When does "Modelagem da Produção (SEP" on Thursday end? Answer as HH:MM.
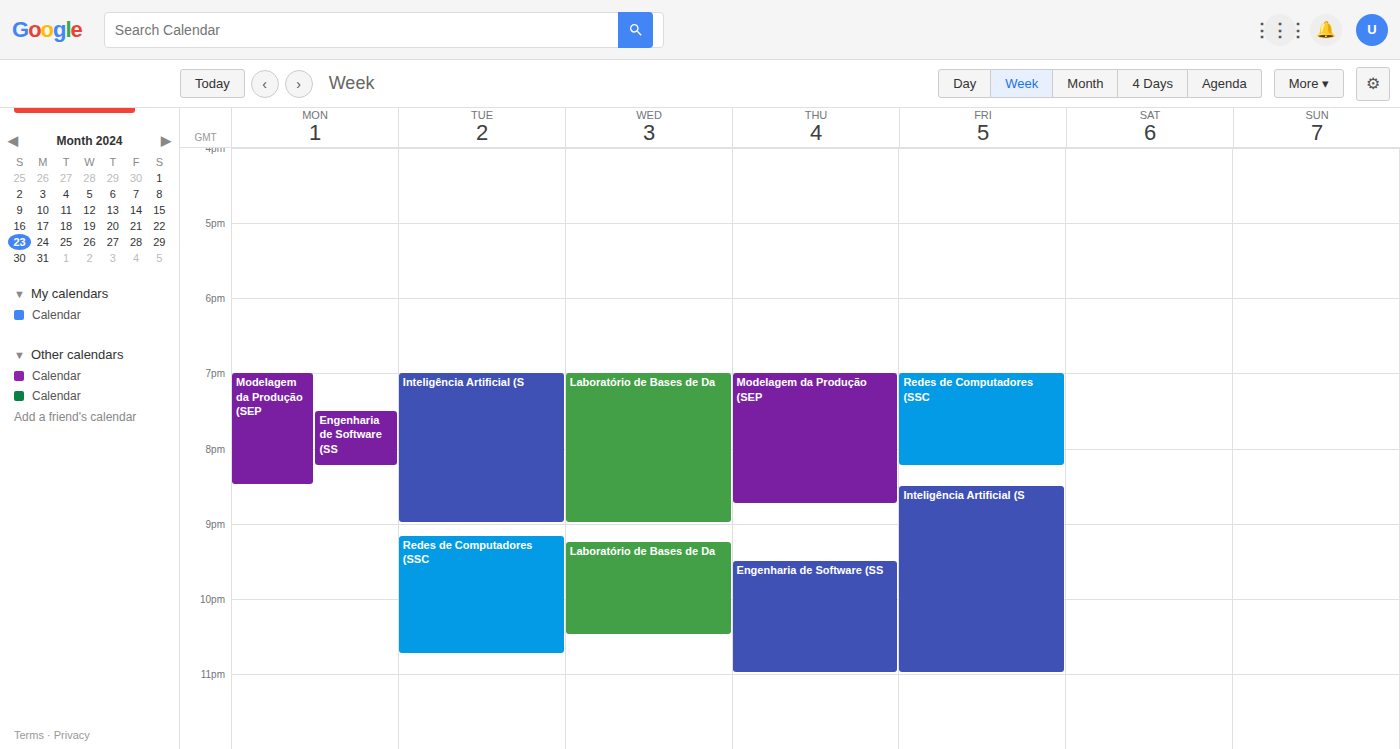
20:45